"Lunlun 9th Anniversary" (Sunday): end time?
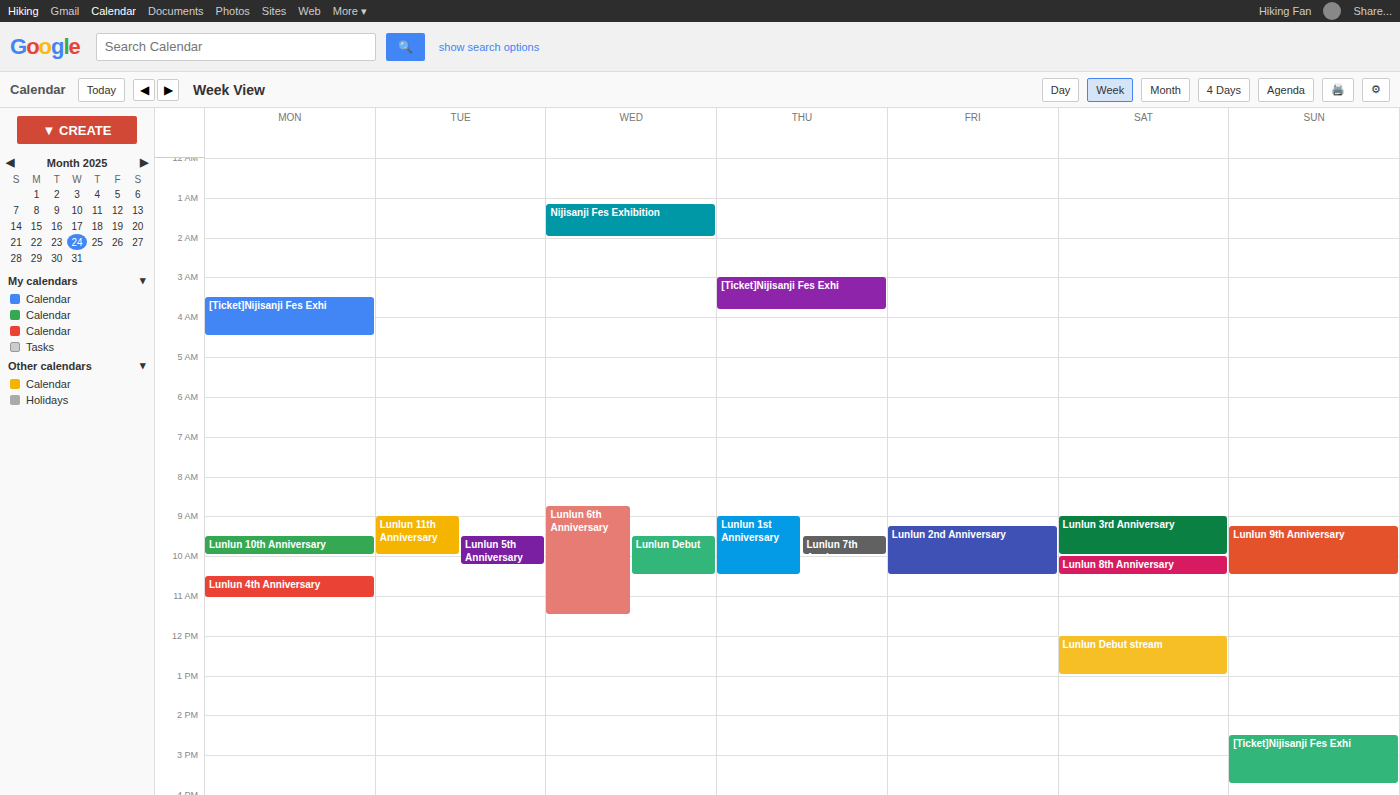
10:30 AM